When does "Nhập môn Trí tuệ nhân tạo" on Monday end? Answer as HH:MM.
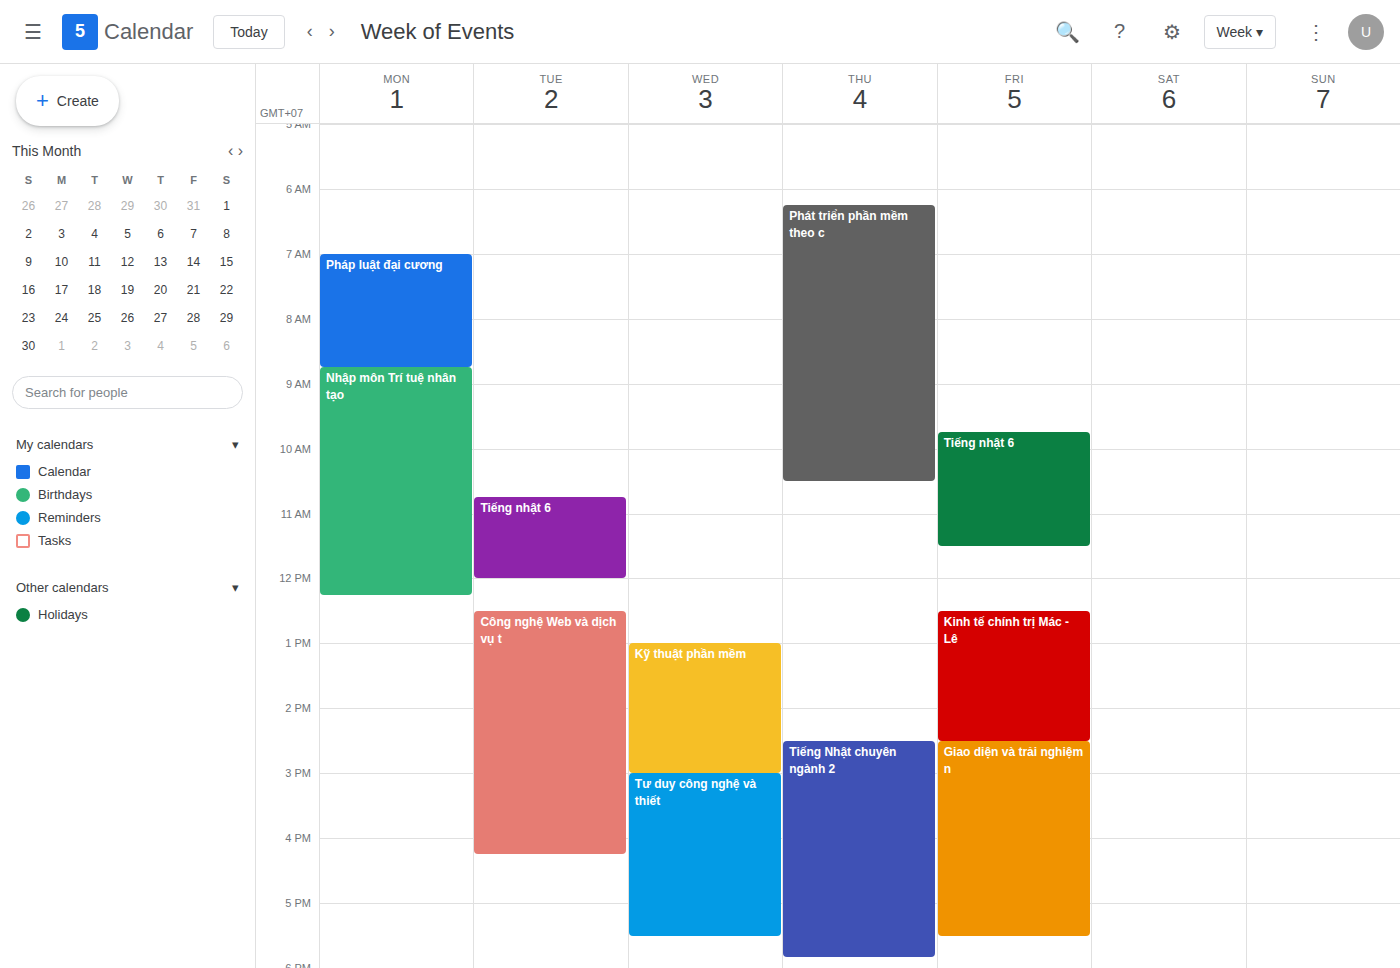
12:15